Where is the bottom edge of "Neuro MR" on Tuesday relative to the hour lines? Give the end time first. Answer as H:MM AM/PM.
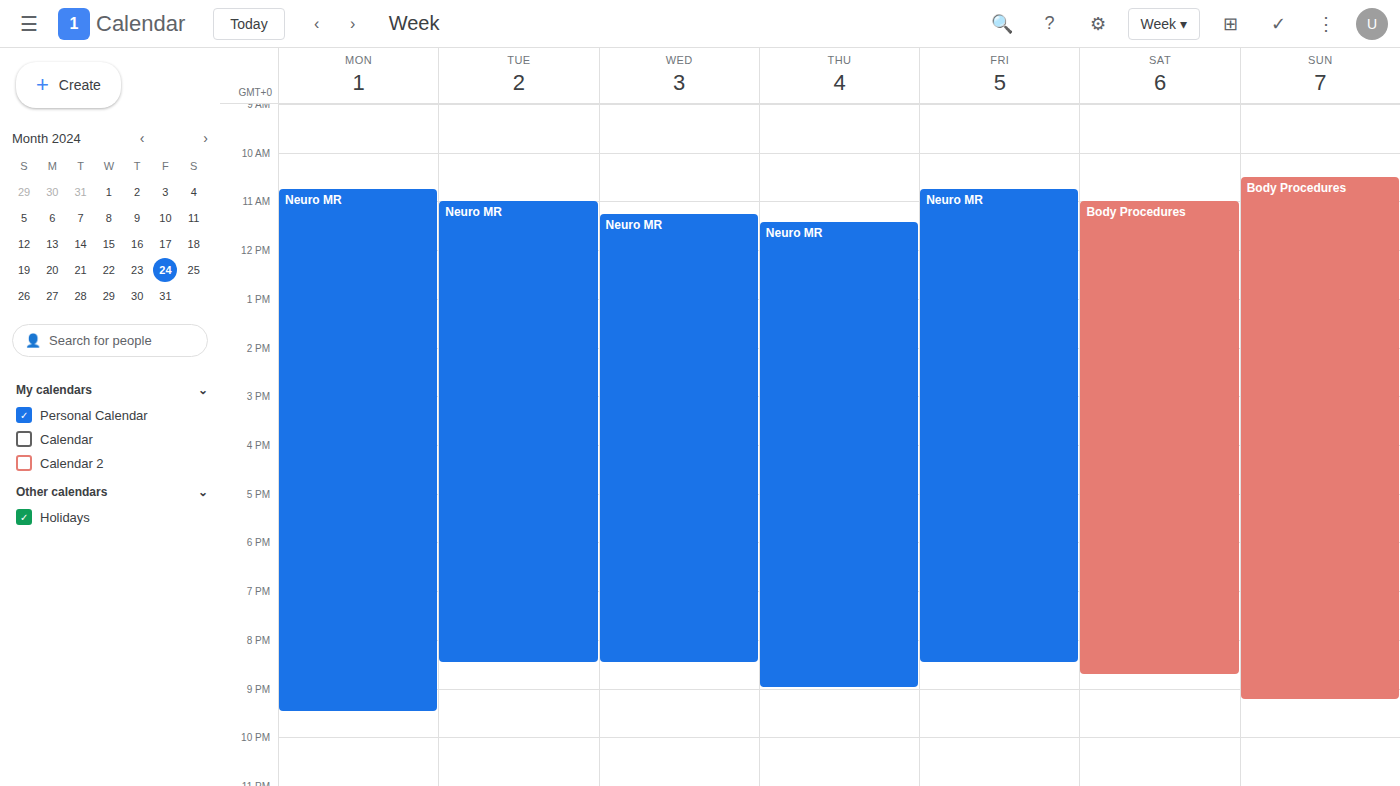
8:30 PM -- halfway between the 8 PM and 9 PM lines.